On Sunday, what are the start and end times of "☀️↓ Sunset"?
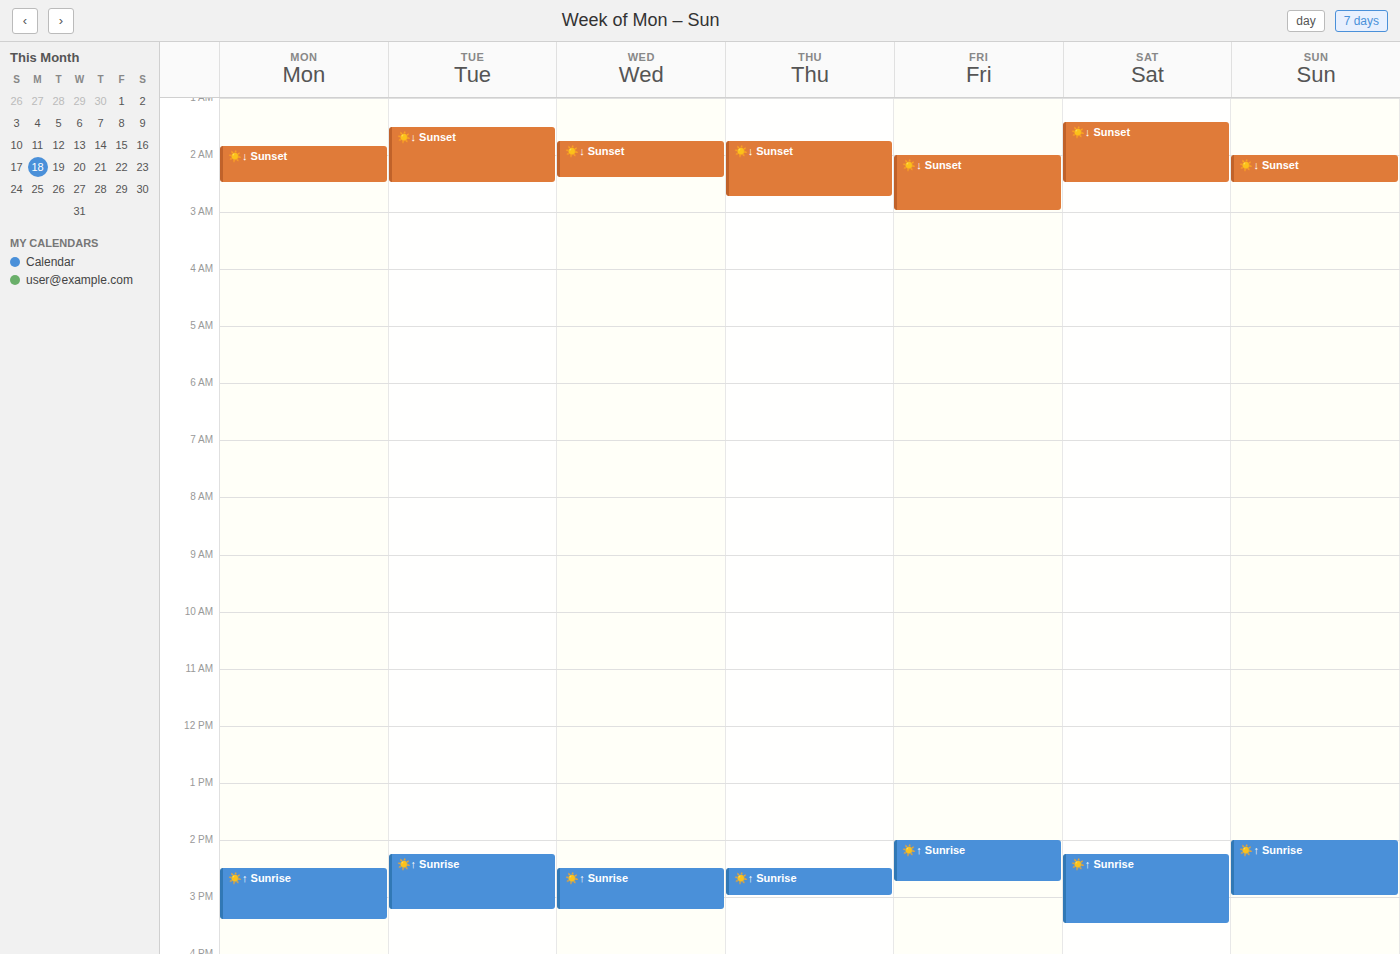
2:00 AM to 2:30 AM